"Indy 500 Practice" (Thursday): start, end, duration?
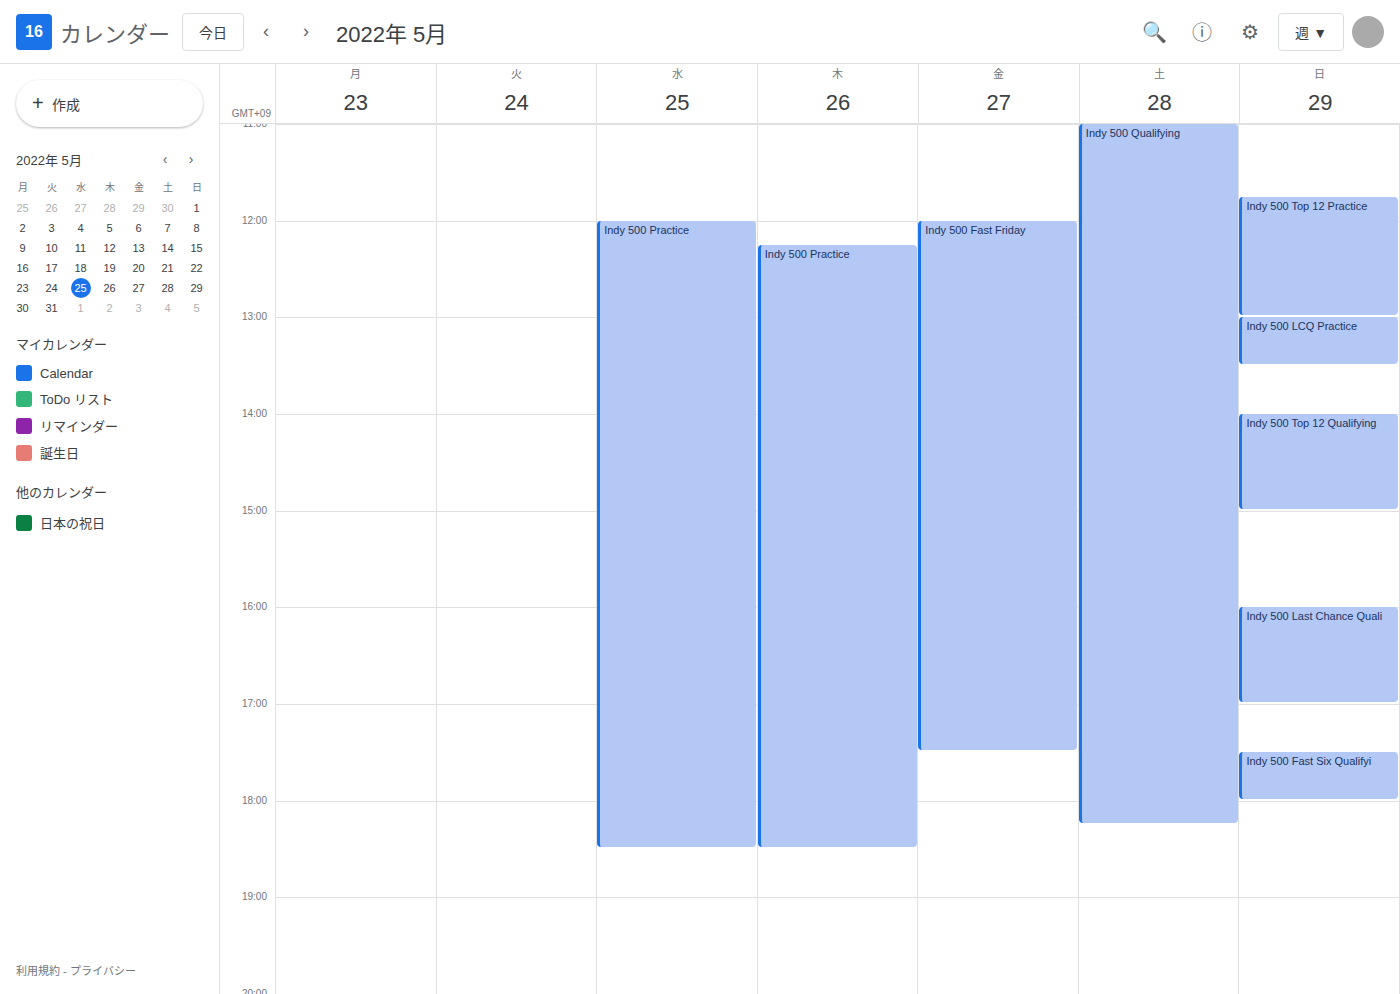
12:15 PM to 6:30 PM, 6 hours 15 minutes